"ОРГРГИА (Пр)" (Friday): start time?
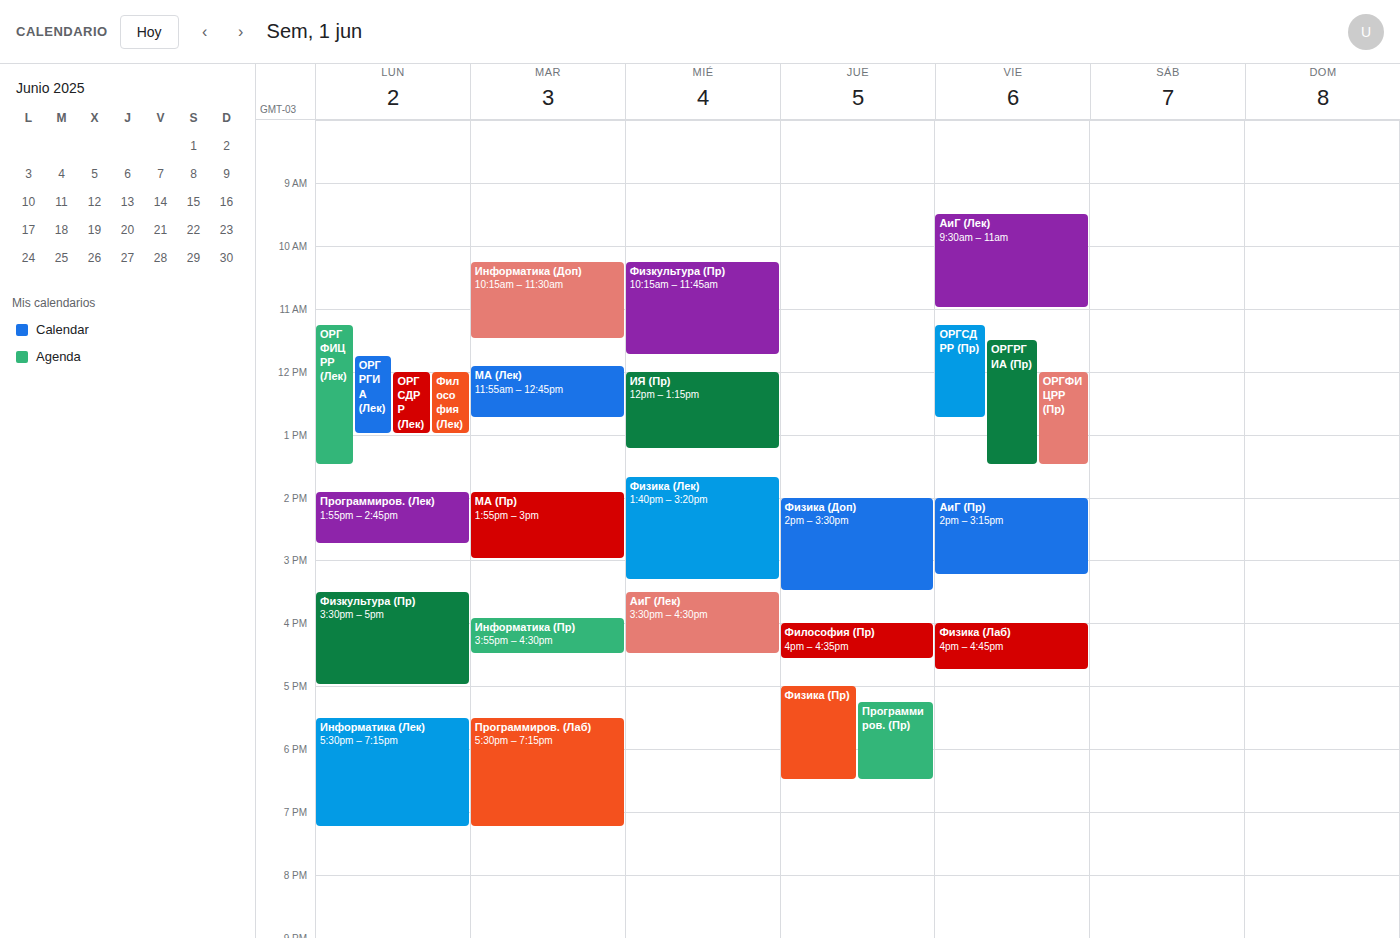
11:30 AM